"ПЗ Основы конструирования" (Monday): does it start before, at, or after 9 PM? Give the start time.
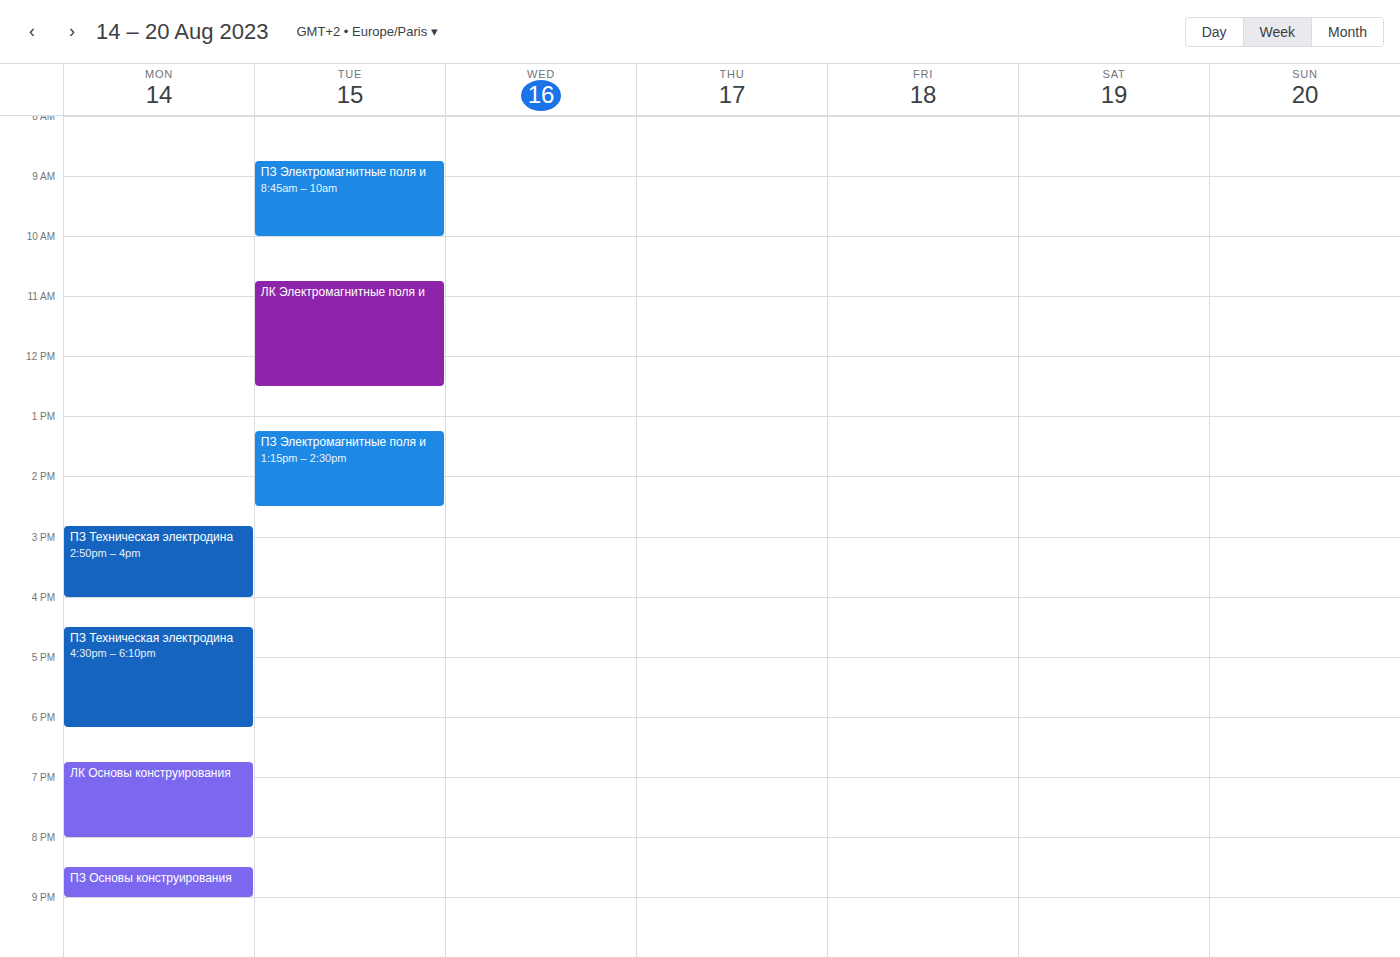
8:30 PM -- before 9 PM, 30 minutes above the 9 PM line.